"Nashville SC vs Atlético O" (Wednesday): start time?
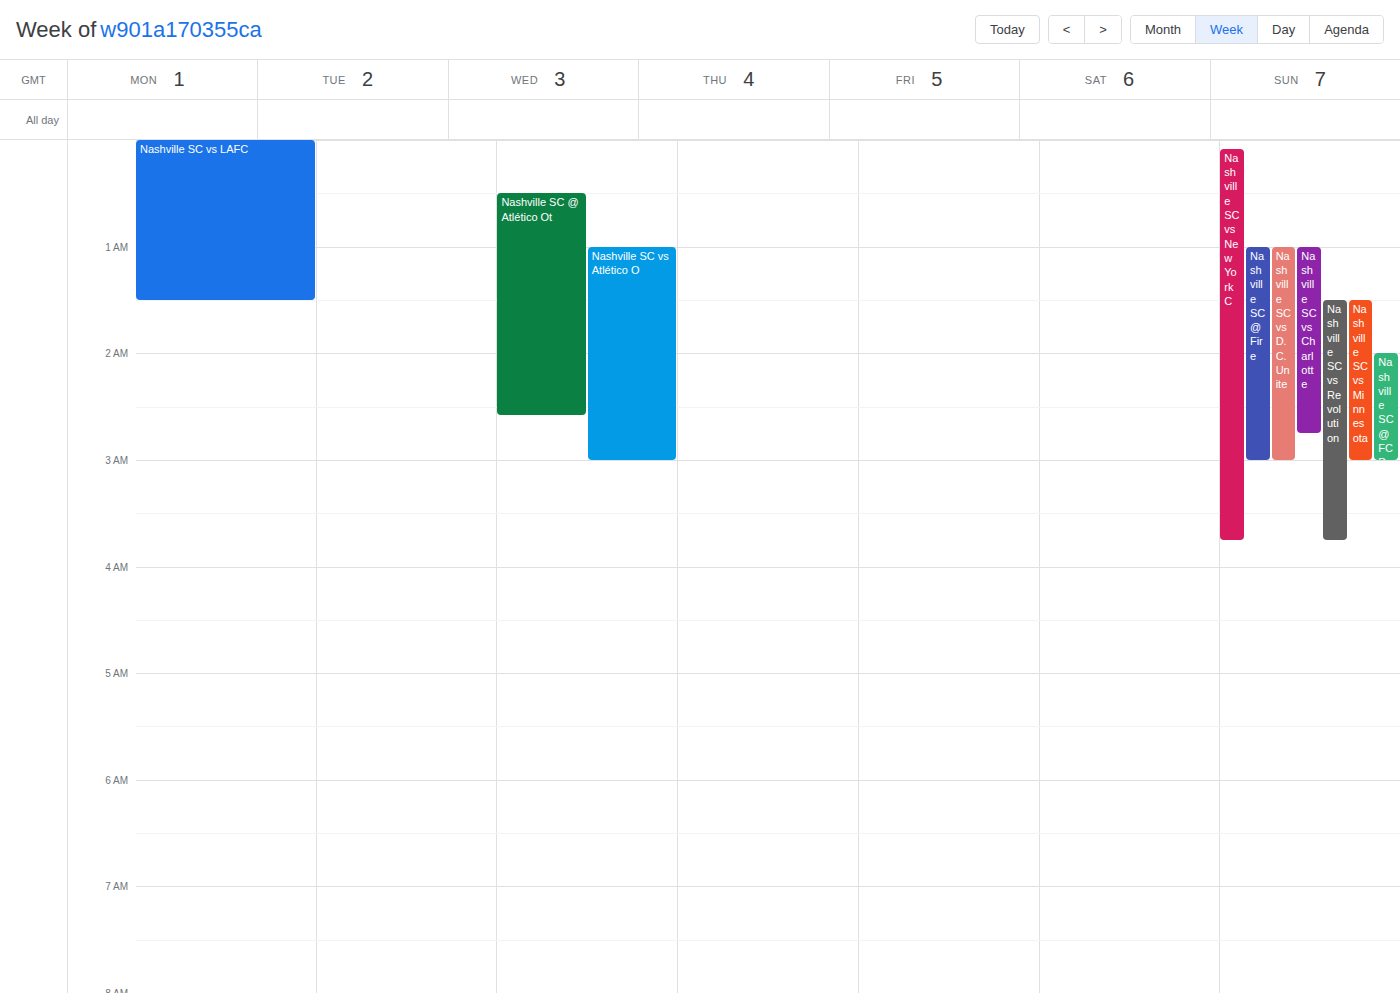
1:00 AM